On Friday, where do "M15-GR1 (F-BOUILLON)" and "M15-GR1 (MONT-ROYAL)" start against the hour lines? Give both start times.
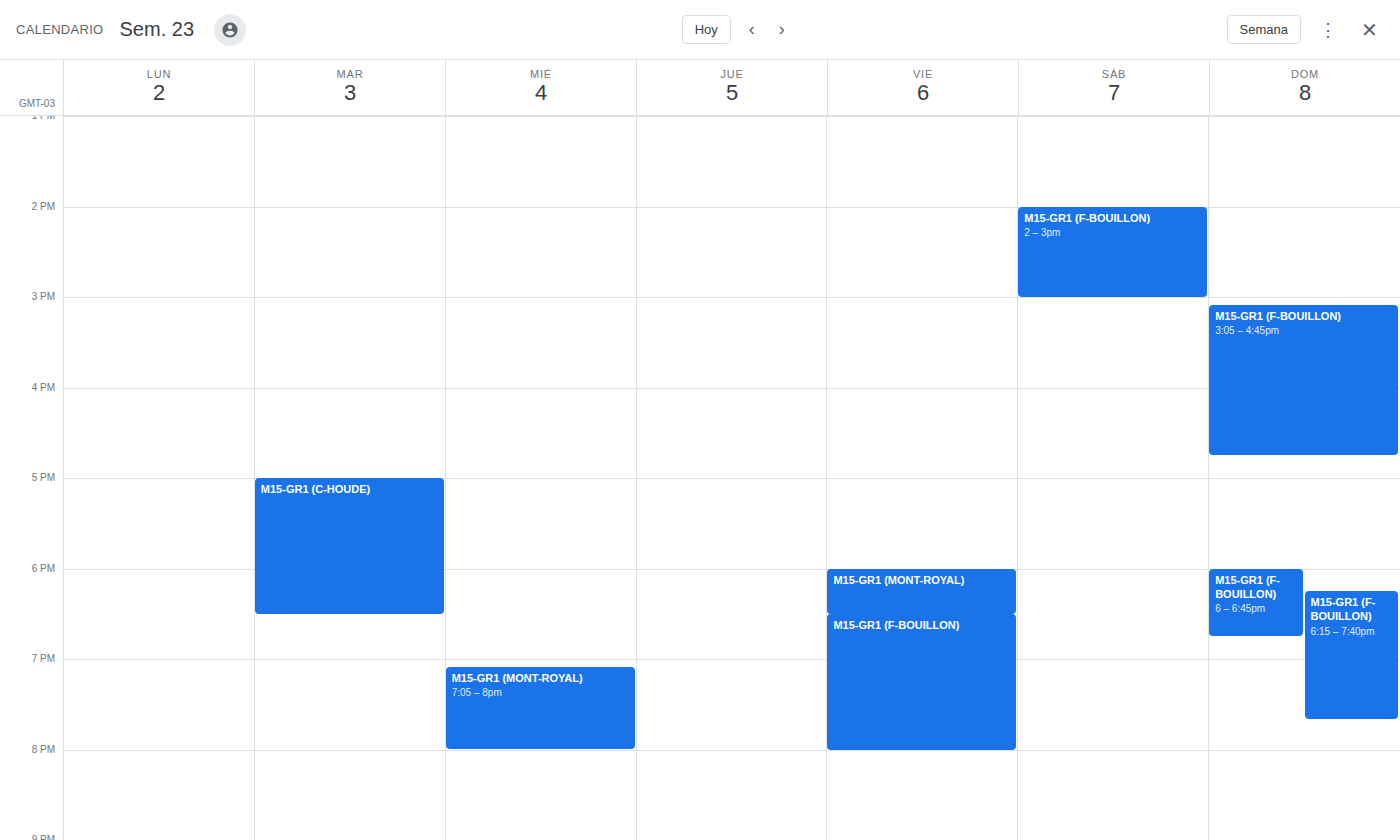
"M15-GR1 (F-BOUILLON)": 6:30 PM, halfway between the 6 PM and 7 PM lines. "M15-GR1 (MONT-ROYAL)": 6:00 PM, exactly on the 6 PM line.